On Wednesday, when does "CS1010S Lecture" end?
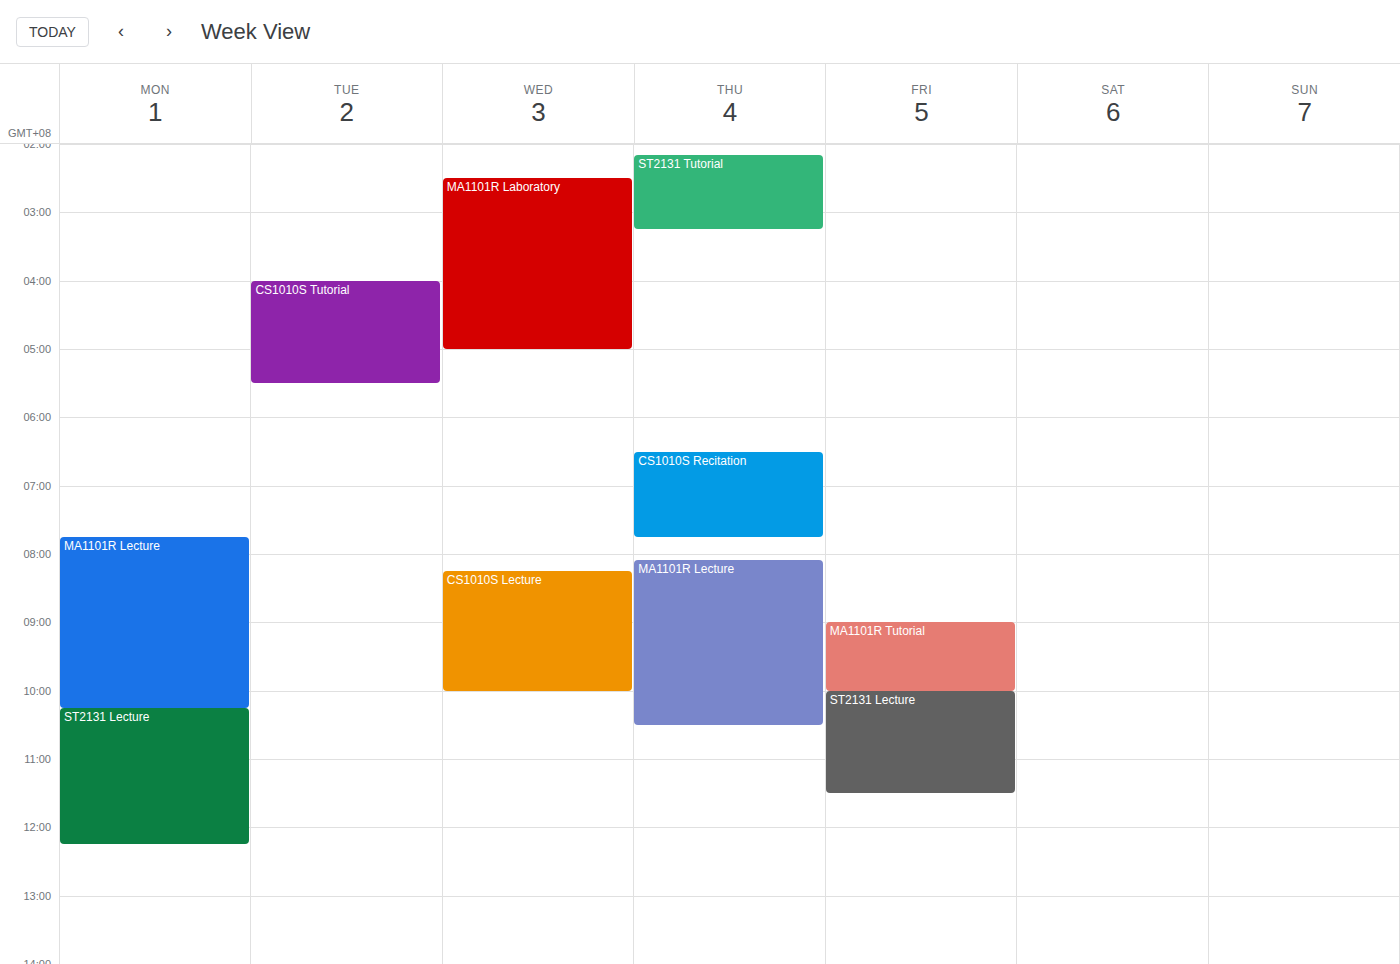
10:00 AM